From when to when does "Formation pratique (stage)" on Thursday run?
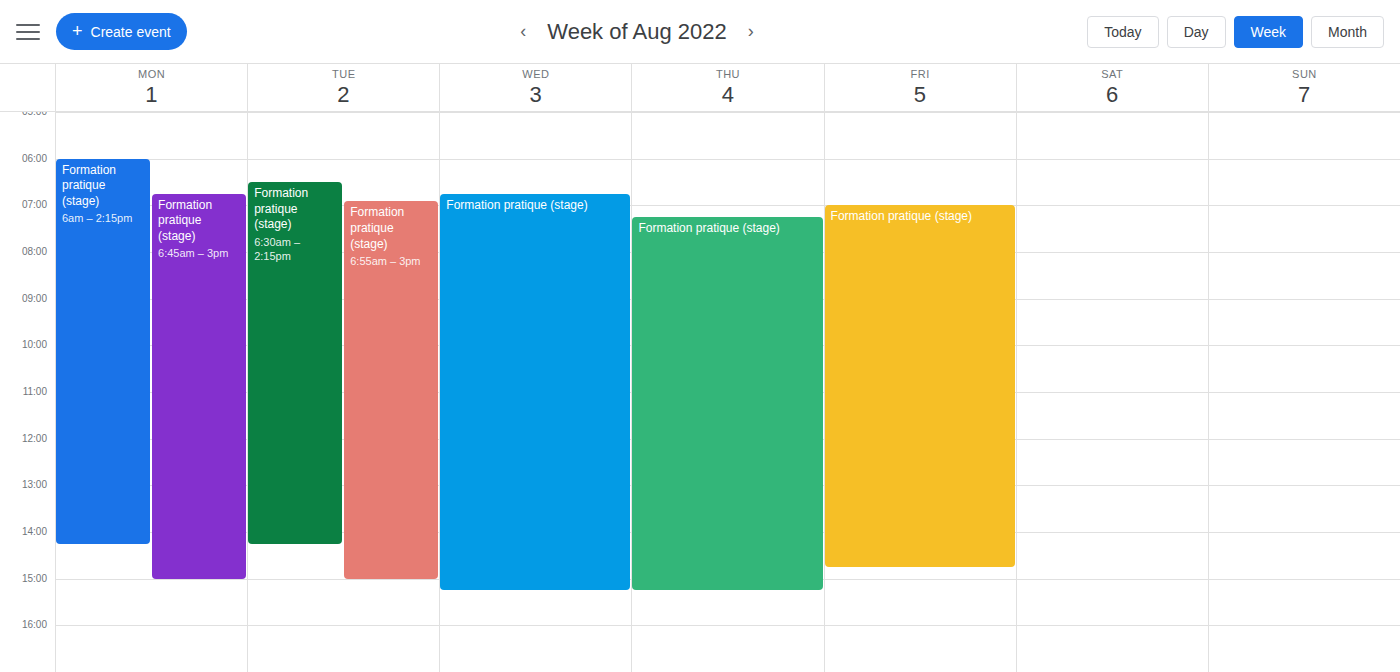
7:15 AM to 3:15 PM